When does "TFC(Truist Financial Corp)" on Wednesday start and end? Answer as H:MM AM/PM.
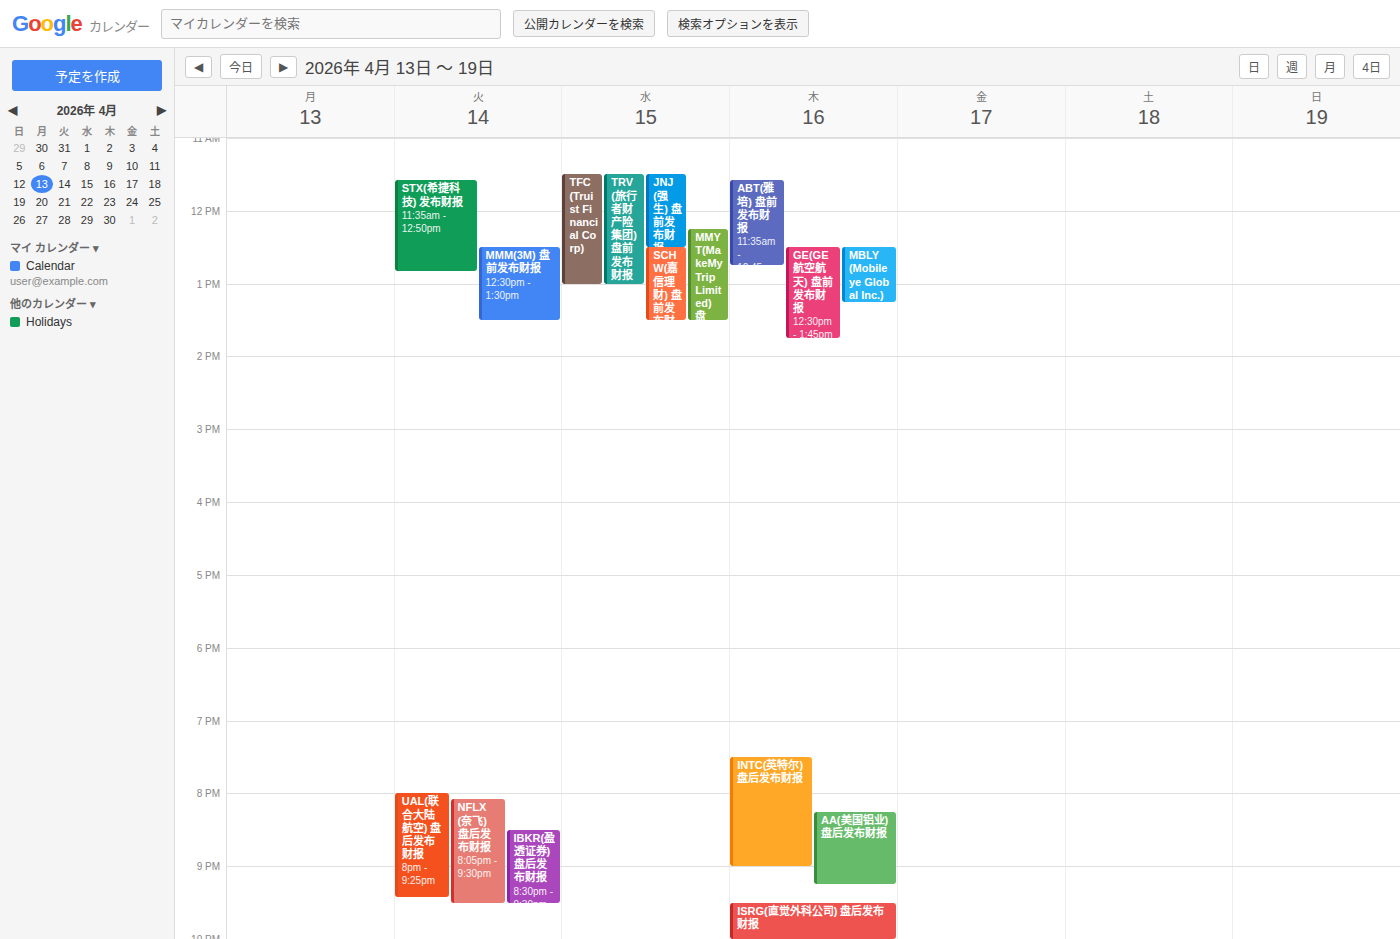
11:30 AM to 1:00 PM